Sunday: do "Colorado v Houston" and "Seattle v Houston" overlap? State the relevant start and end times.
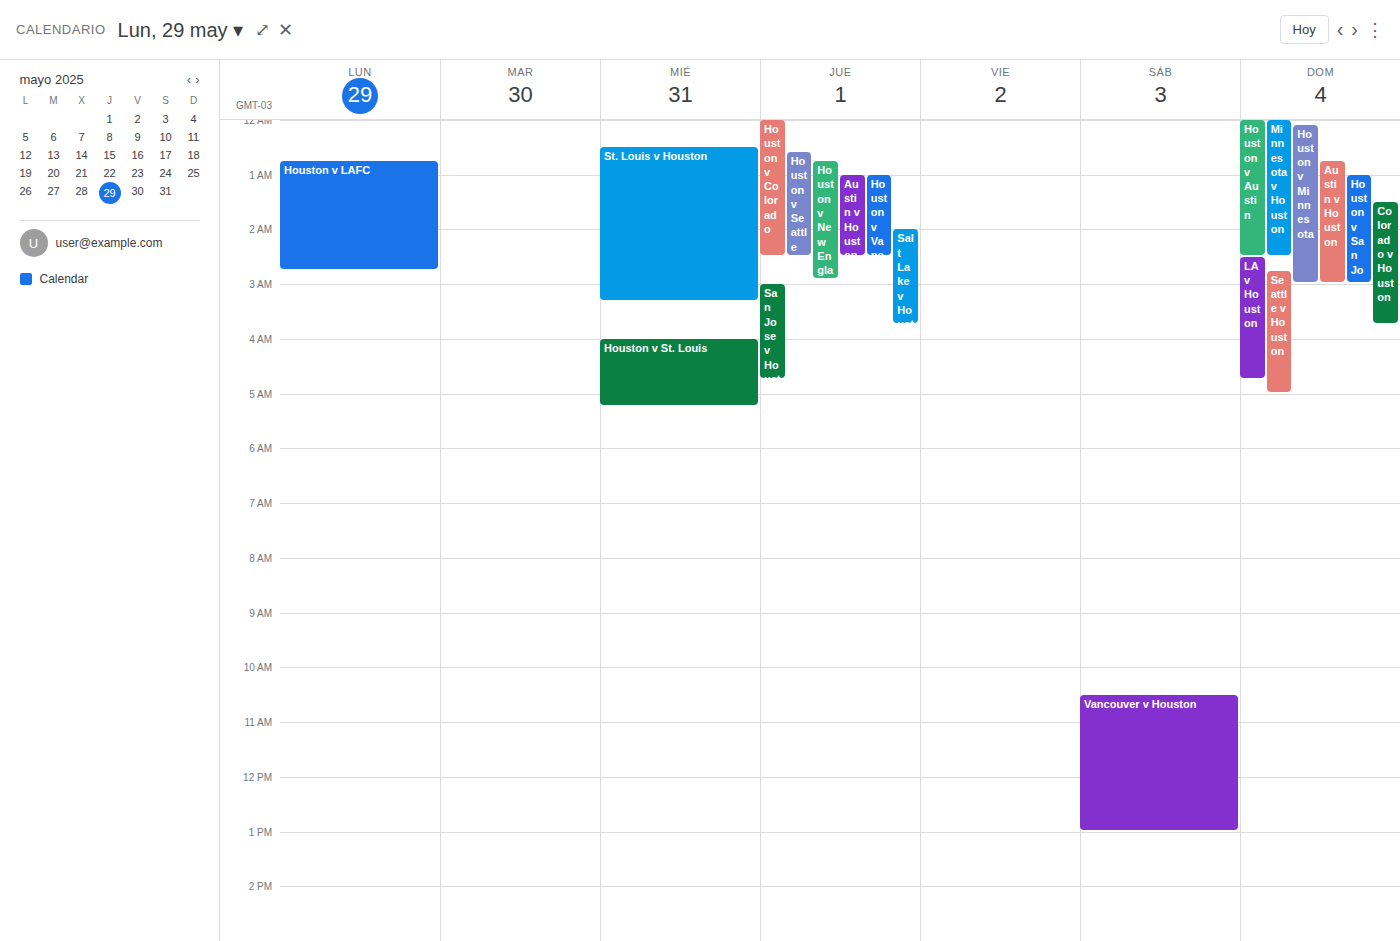
"Seattle v Houston" starts at 2:45 AM, before "Colorado v Houston" ends at 3:45 AM -- they overlap.